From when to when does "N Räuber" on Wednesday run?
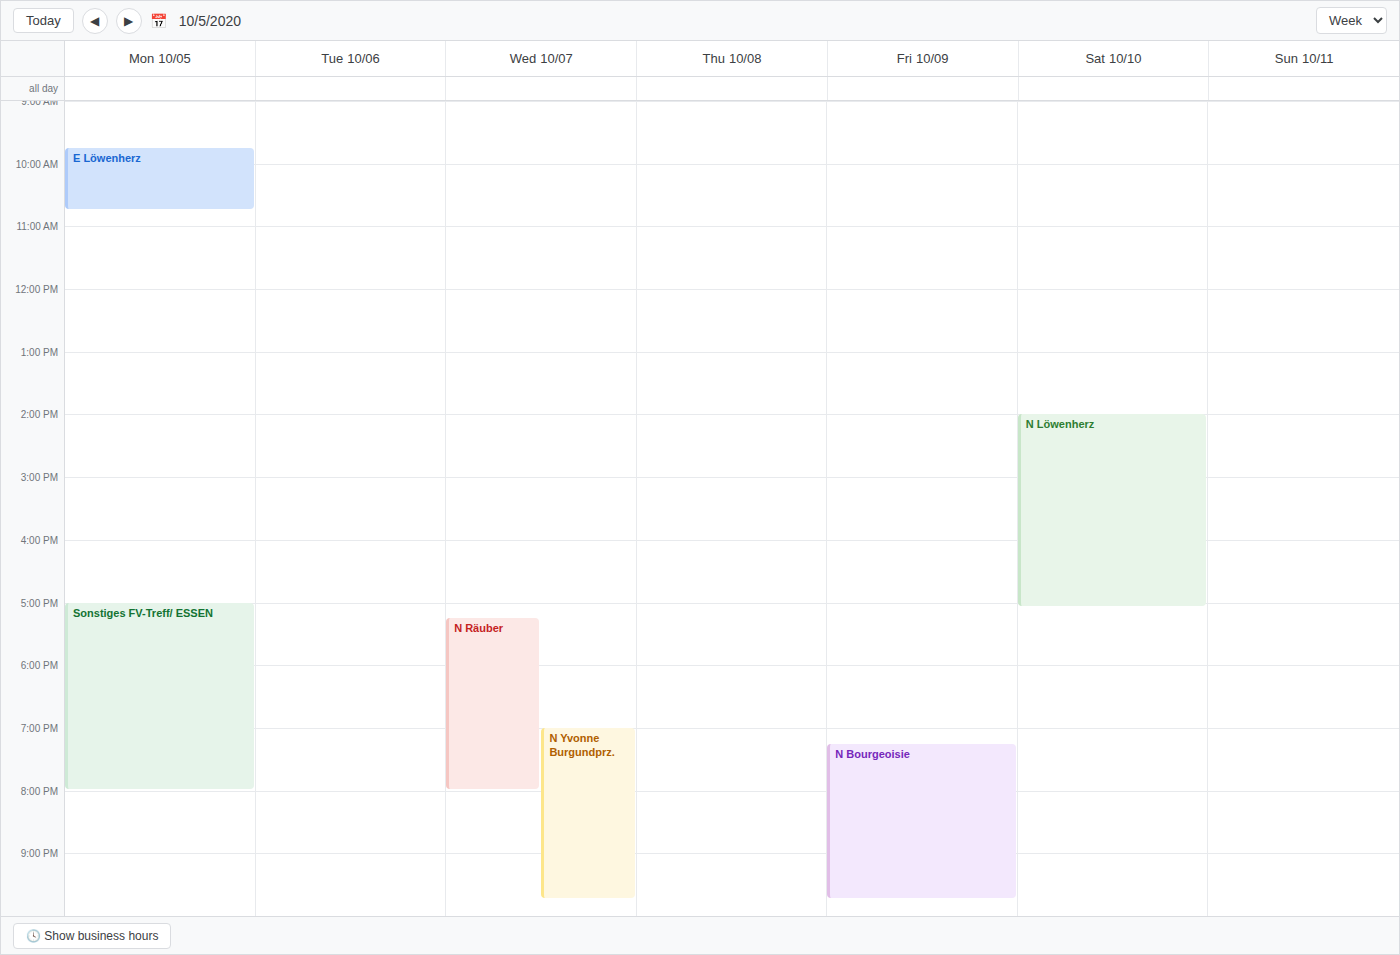
5:15 PM to 8:00 PM